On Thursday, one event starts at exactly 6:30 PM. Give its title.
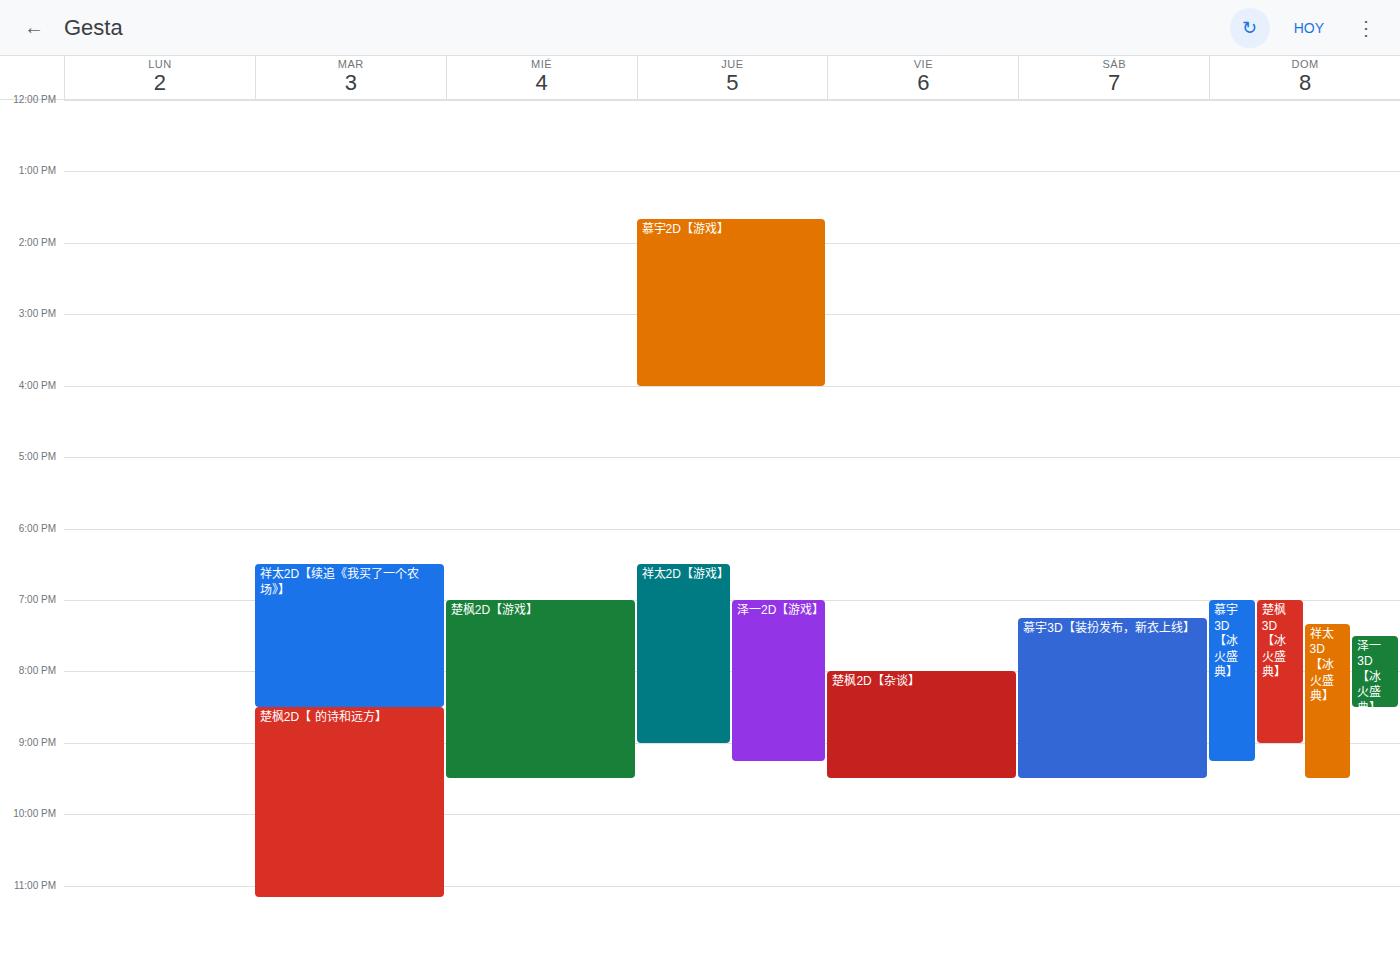
"祥太2D【游戏】"